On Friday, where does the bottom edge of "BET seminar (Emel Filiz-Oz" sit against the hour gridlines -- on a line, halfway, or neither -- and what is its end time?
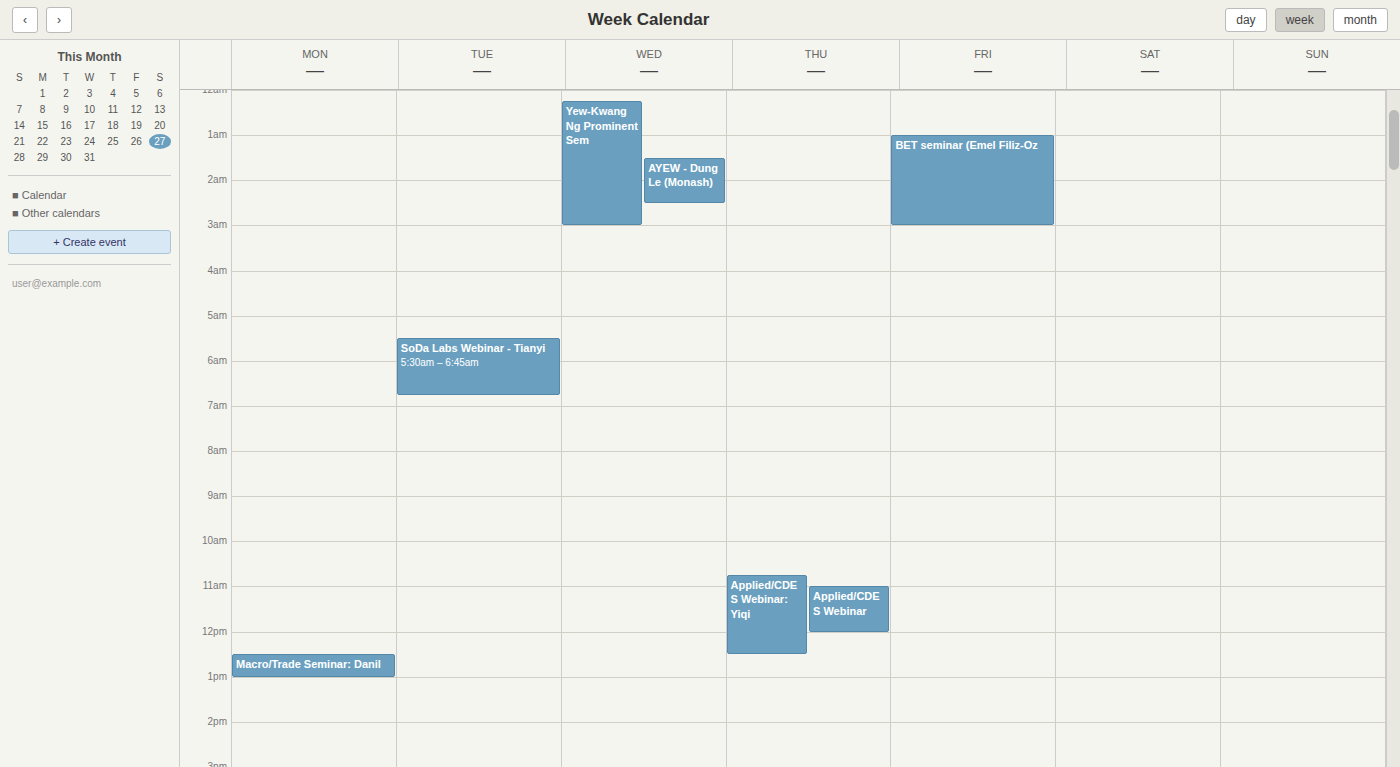
3:00 AM -- exactly on the 3 AM line.